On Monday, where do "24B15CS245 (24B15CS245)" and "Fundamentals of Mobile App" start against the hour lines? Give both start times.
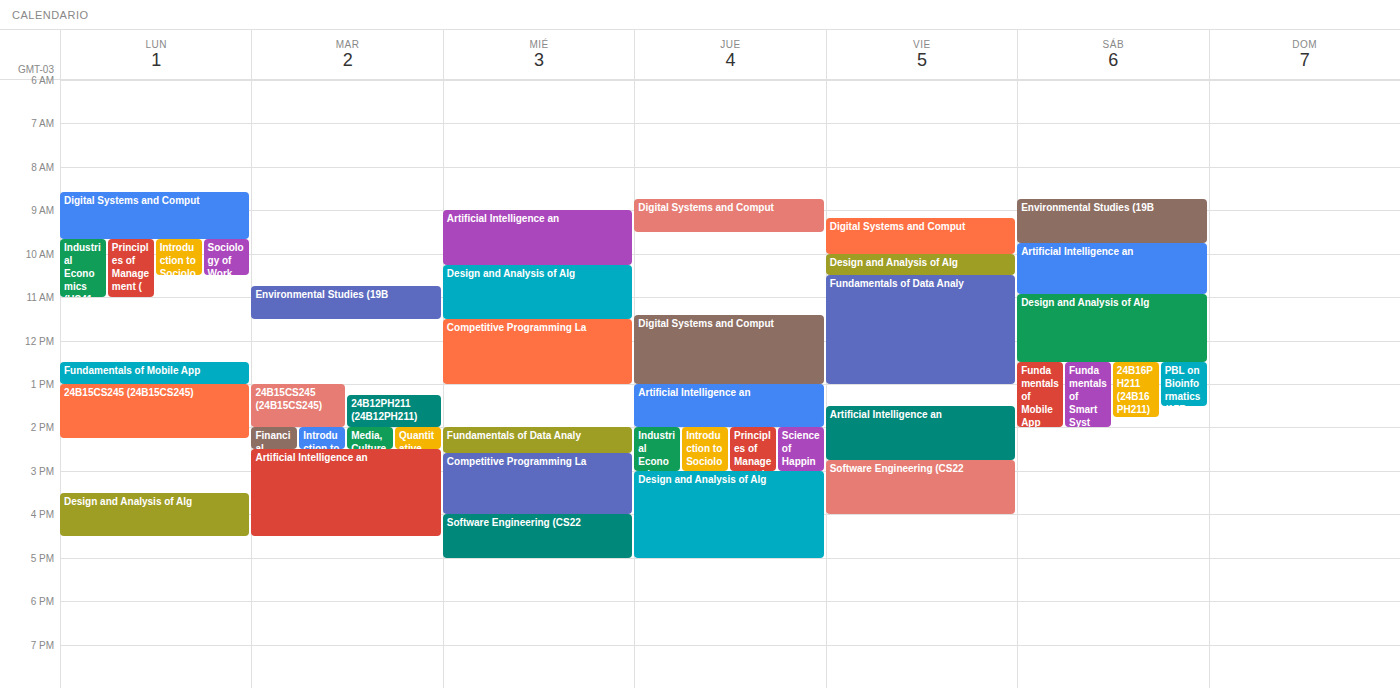
"24B15CS245 (24B15CS245)": 1:00 PM, exactly on the 1 PM line. "Fundamentals of Mobile App": 12:30 PM, halfway between the 12 PM and 1 PM lines.